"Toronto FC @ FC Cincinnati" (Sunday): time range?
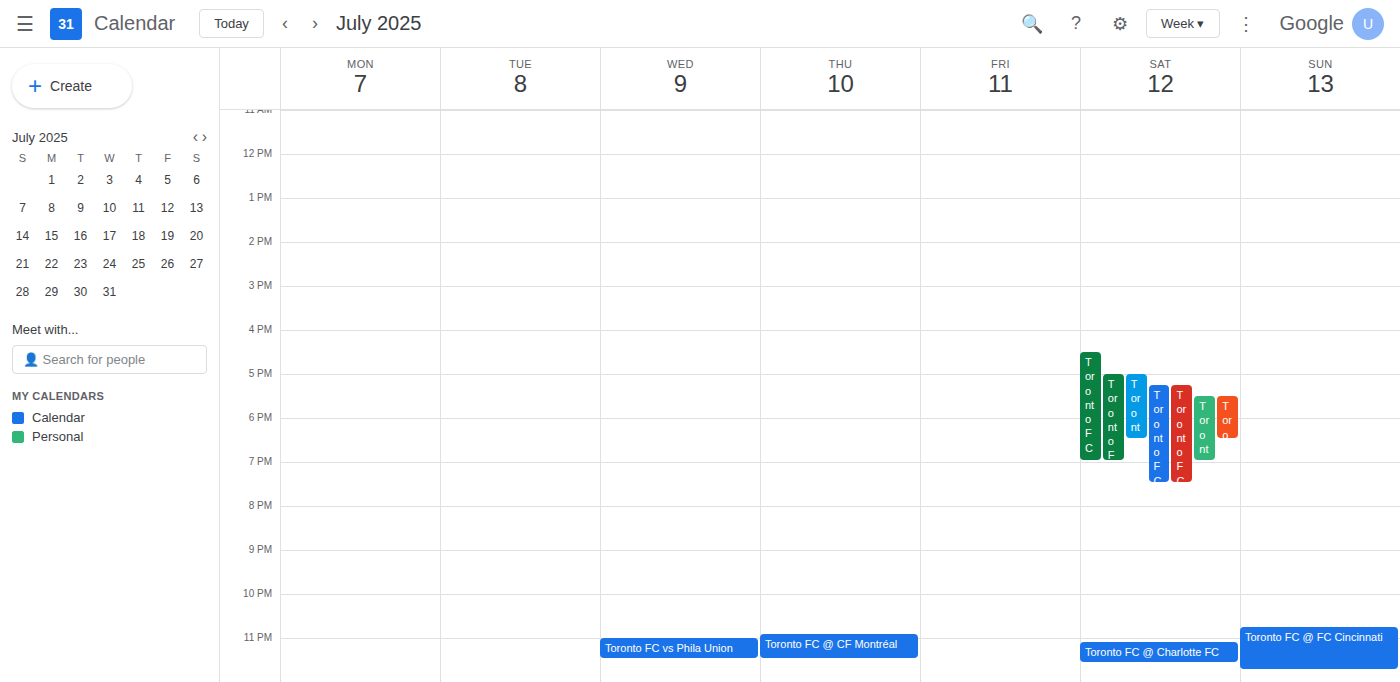
10:45 PM to 11:45 PM